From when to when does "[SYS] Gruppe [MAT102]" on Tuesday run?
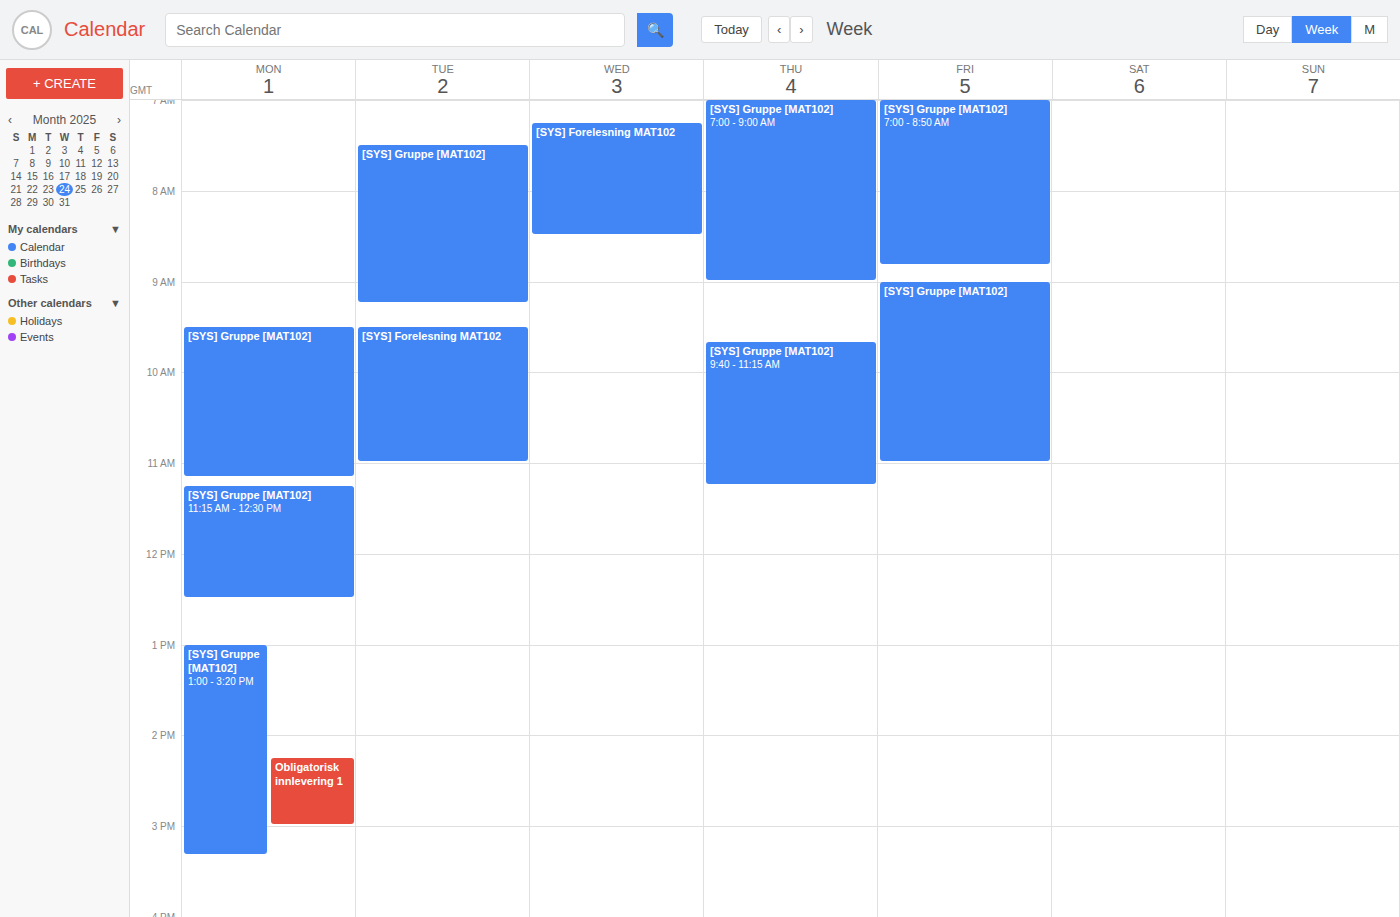
7:30 AM to 9:15 AM